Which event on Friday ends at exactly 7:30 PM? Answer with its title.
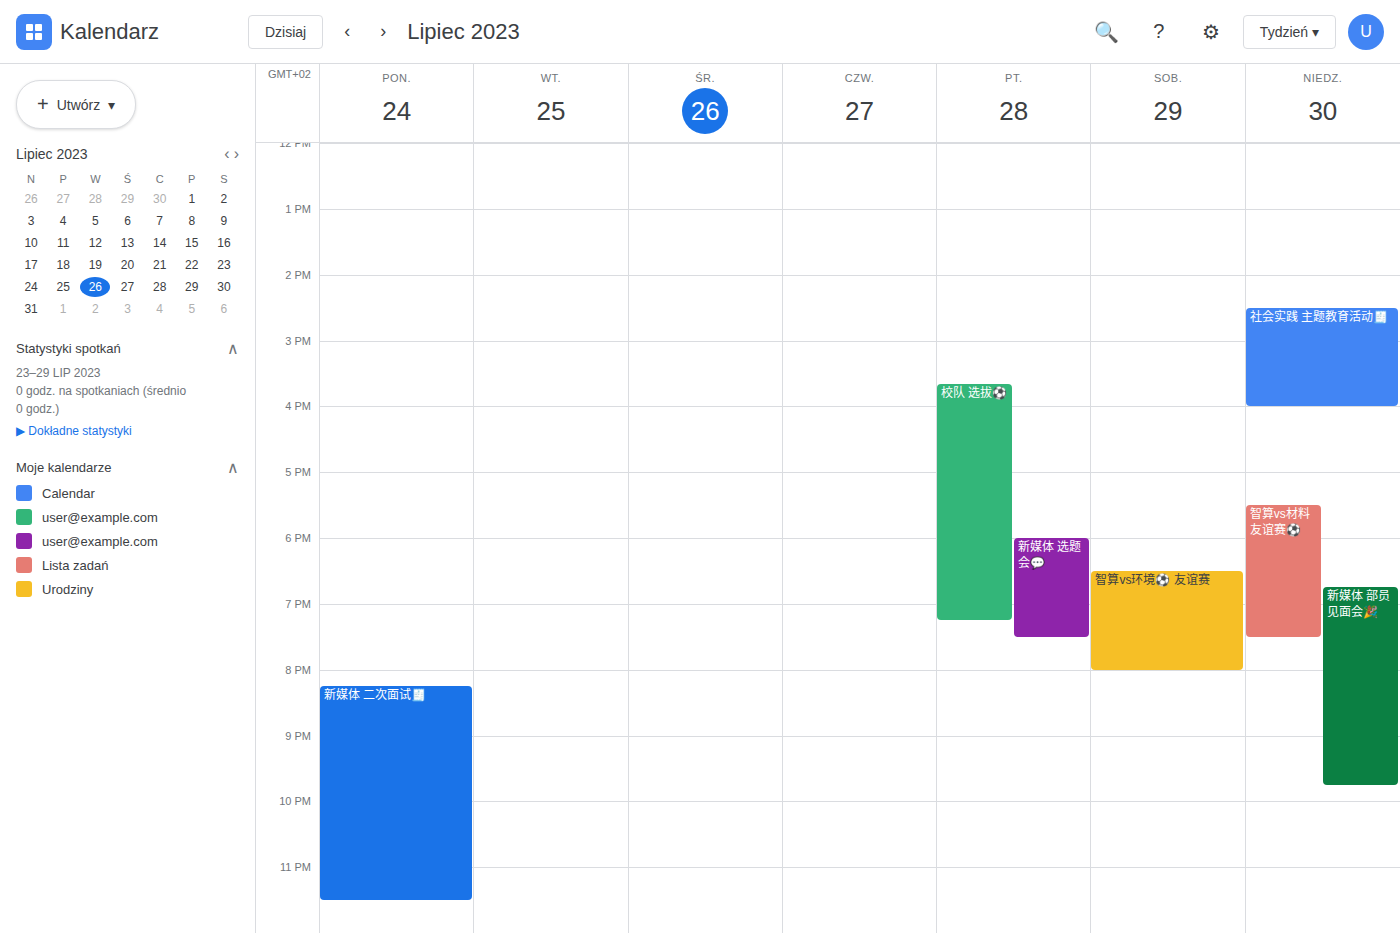
"新媒体 选题会💬"